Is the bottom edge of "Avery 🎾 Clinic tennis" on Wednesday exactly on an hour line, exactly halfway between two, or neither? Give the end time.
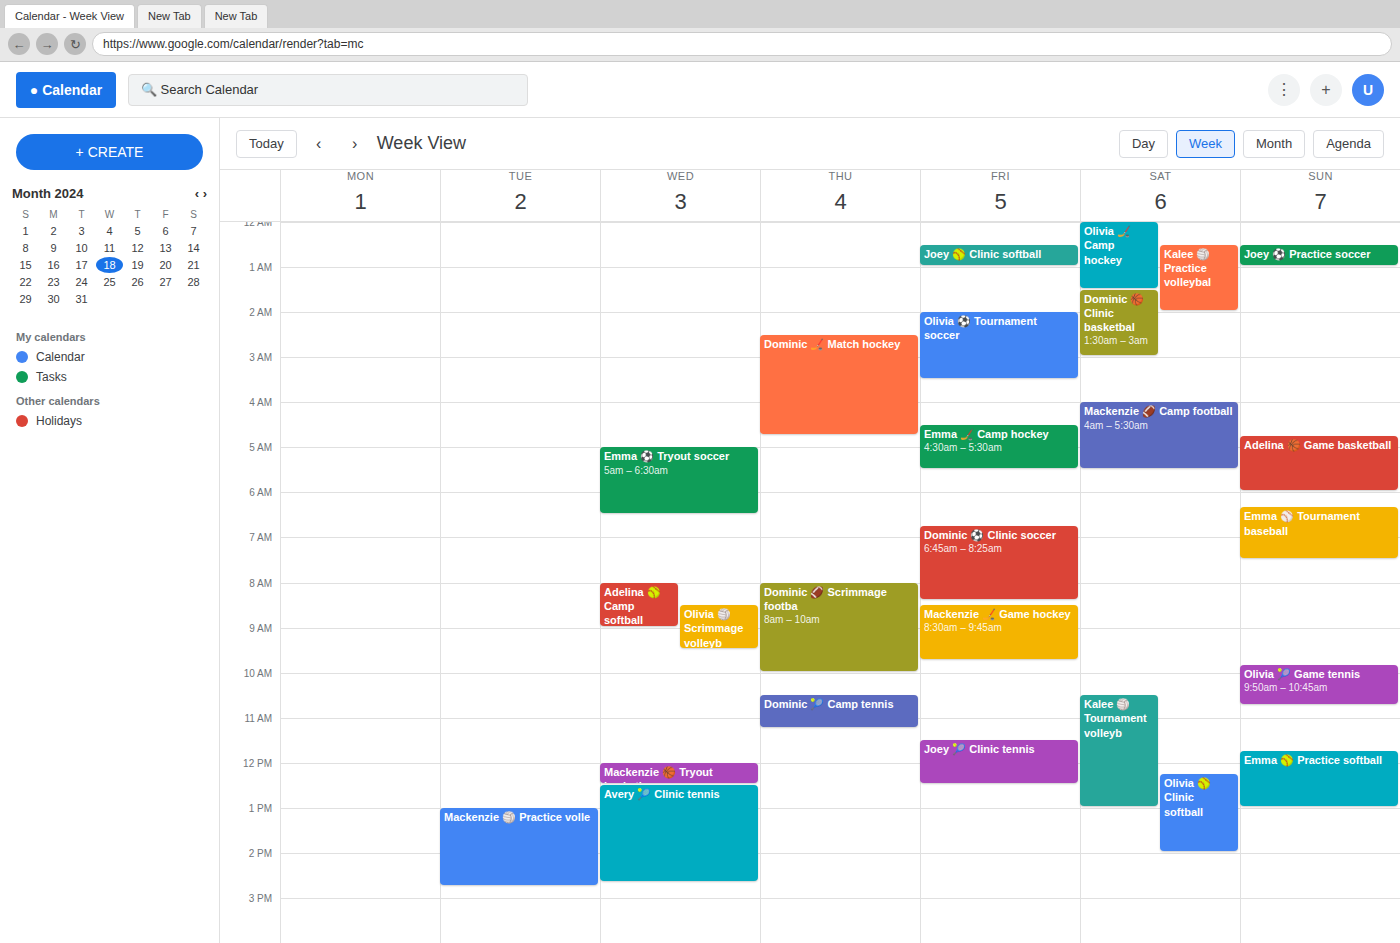
2:40 PM -- neither: 40 minutes below the 2 PM line and 20 minutes above the 3 PM line.